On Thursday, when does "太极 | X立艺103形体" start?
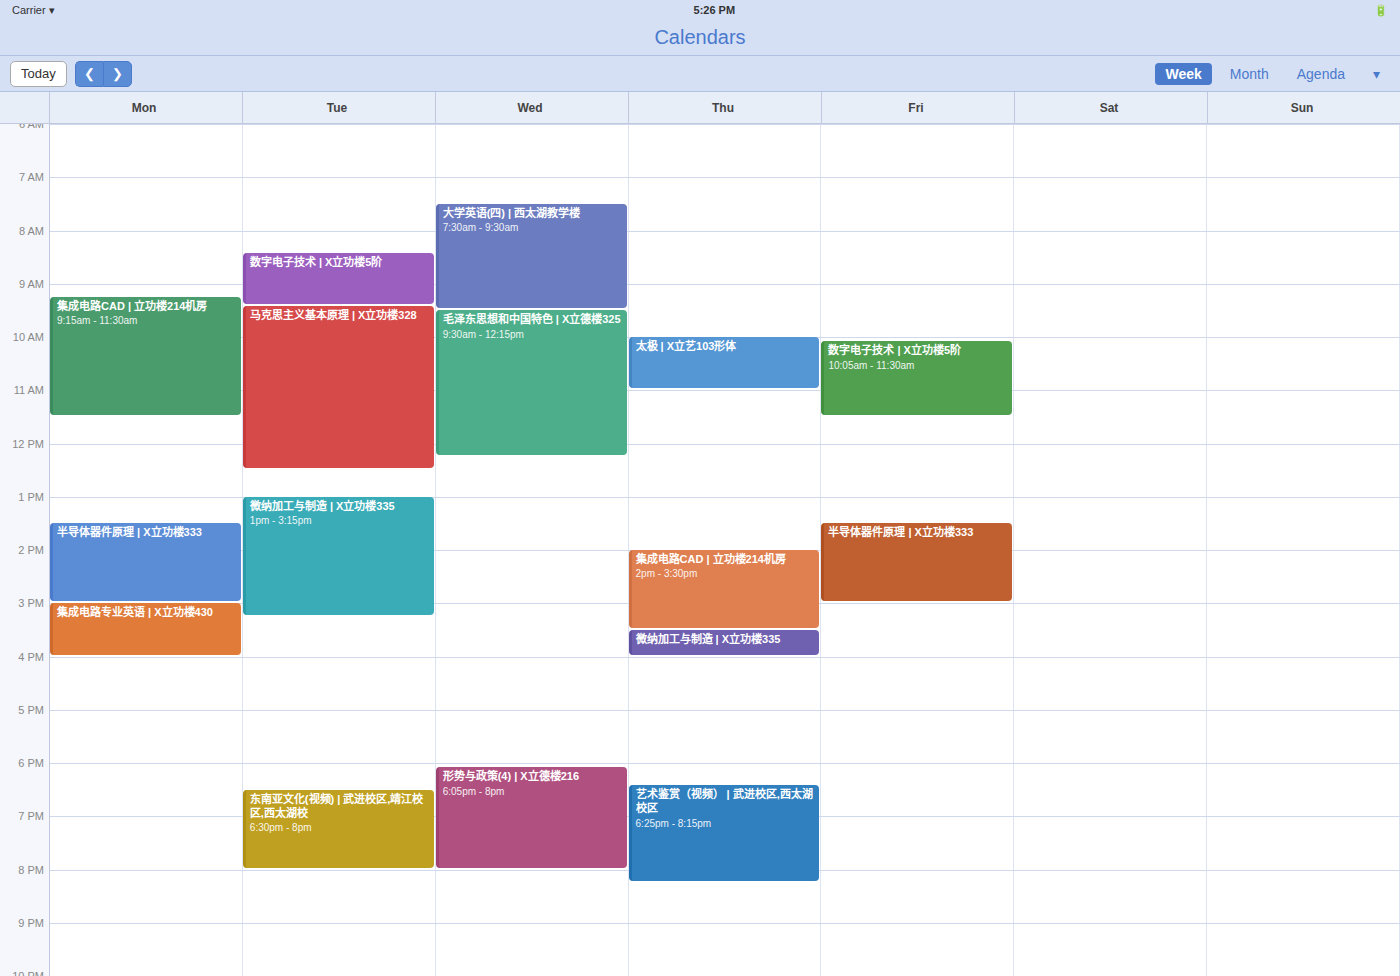
10:00 AM